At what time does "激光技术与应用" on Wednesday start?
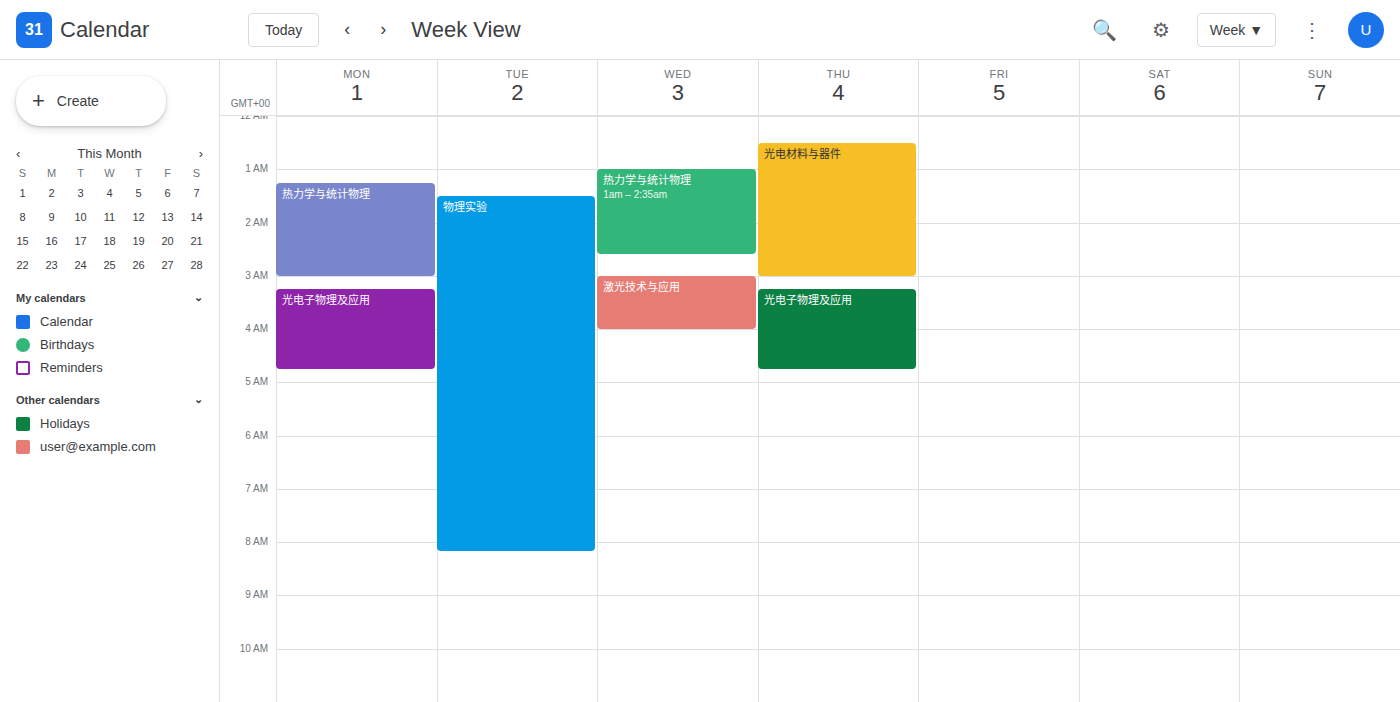
3:00 AM